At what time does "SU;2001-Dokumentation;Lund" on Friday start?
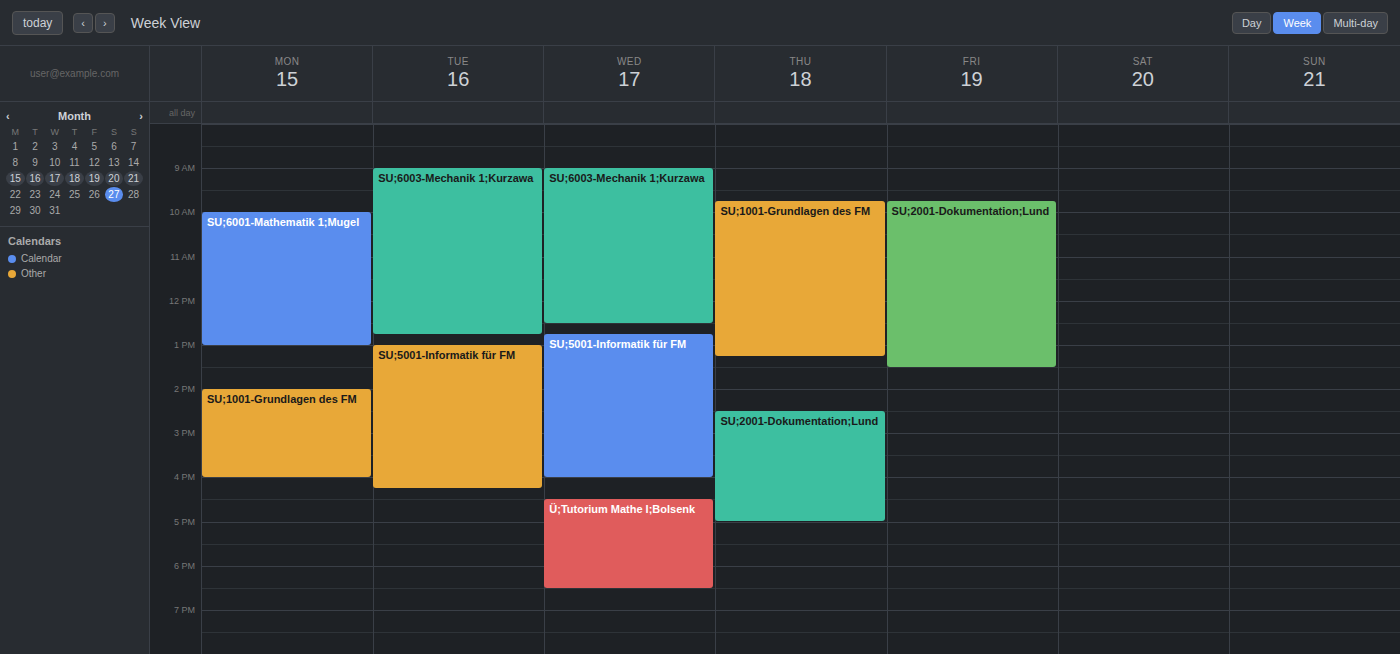
9:45 AM